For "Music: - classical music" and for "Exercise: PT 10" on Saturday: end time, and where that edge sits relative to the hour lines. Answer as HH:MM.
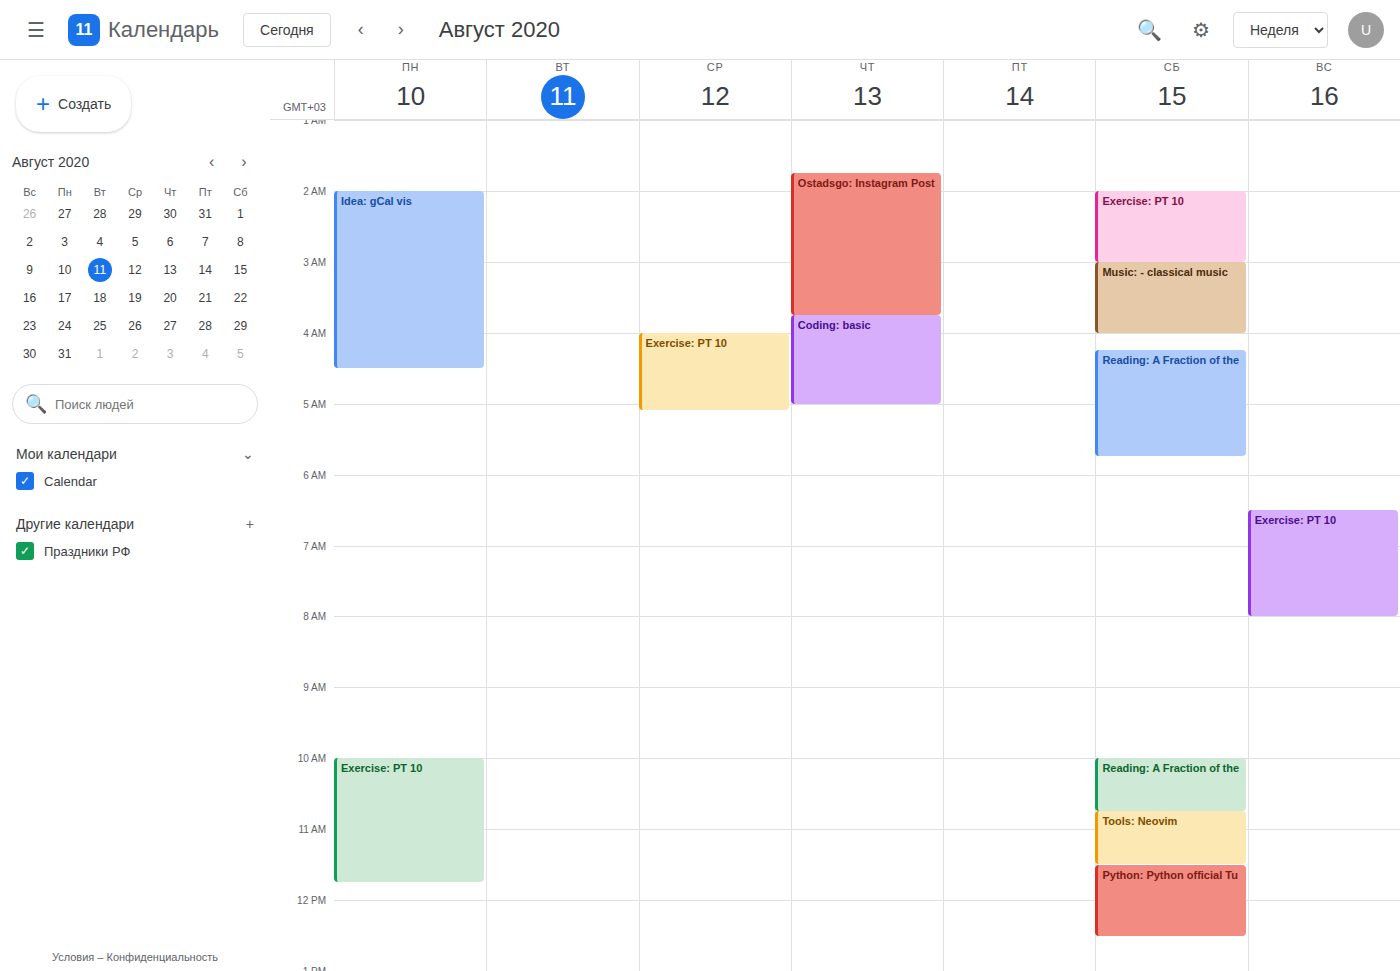
"Music: - classical music": 04:00, exactly on the 04:00 line. "Exercise: PT 10": 03:00, exactly on the 03:00 line.